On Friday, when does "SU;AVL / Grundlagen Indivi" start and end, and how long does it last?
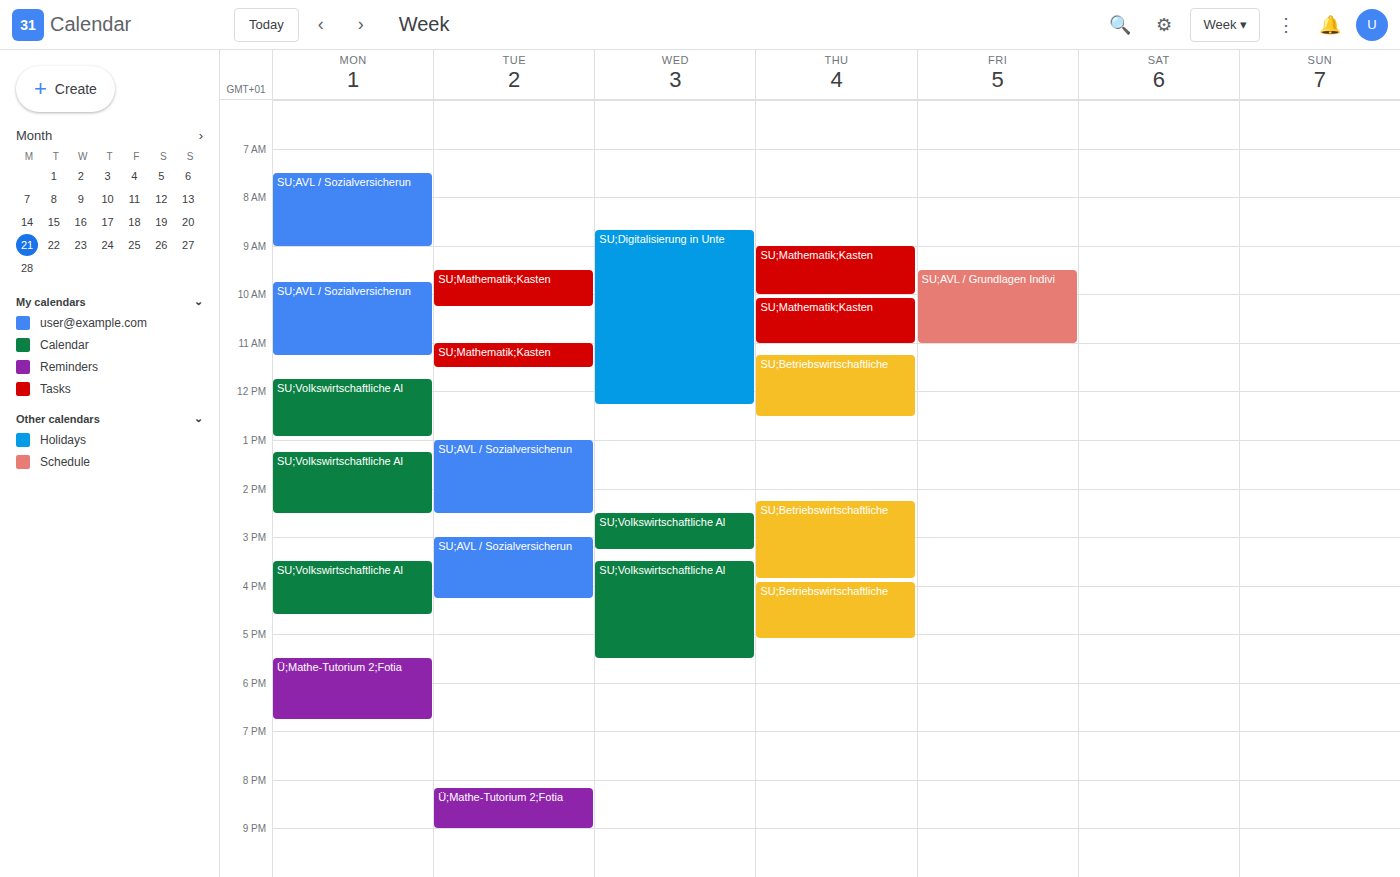
9:30 AM to 11:00 AM, 1 hour 30 minutes